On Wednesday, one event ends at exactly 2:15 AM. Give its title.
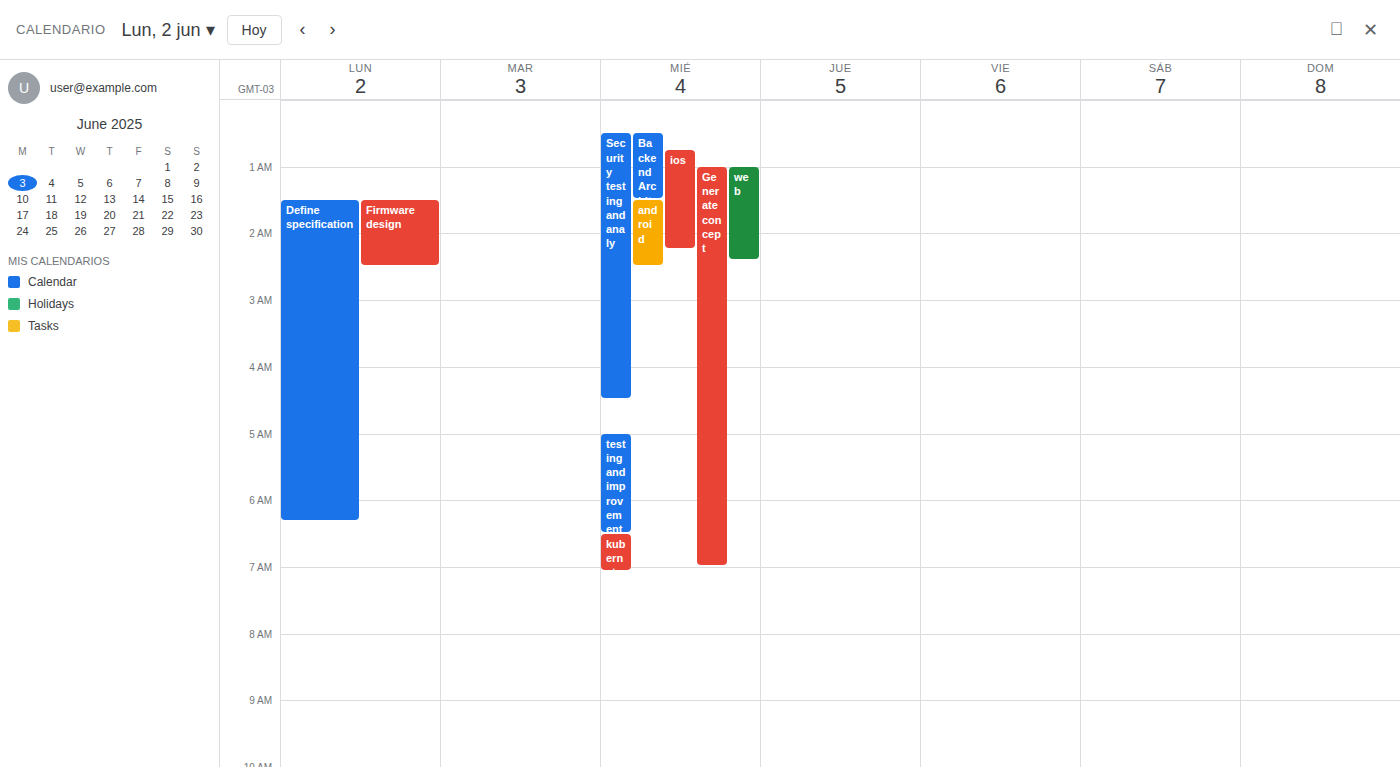
"ios"